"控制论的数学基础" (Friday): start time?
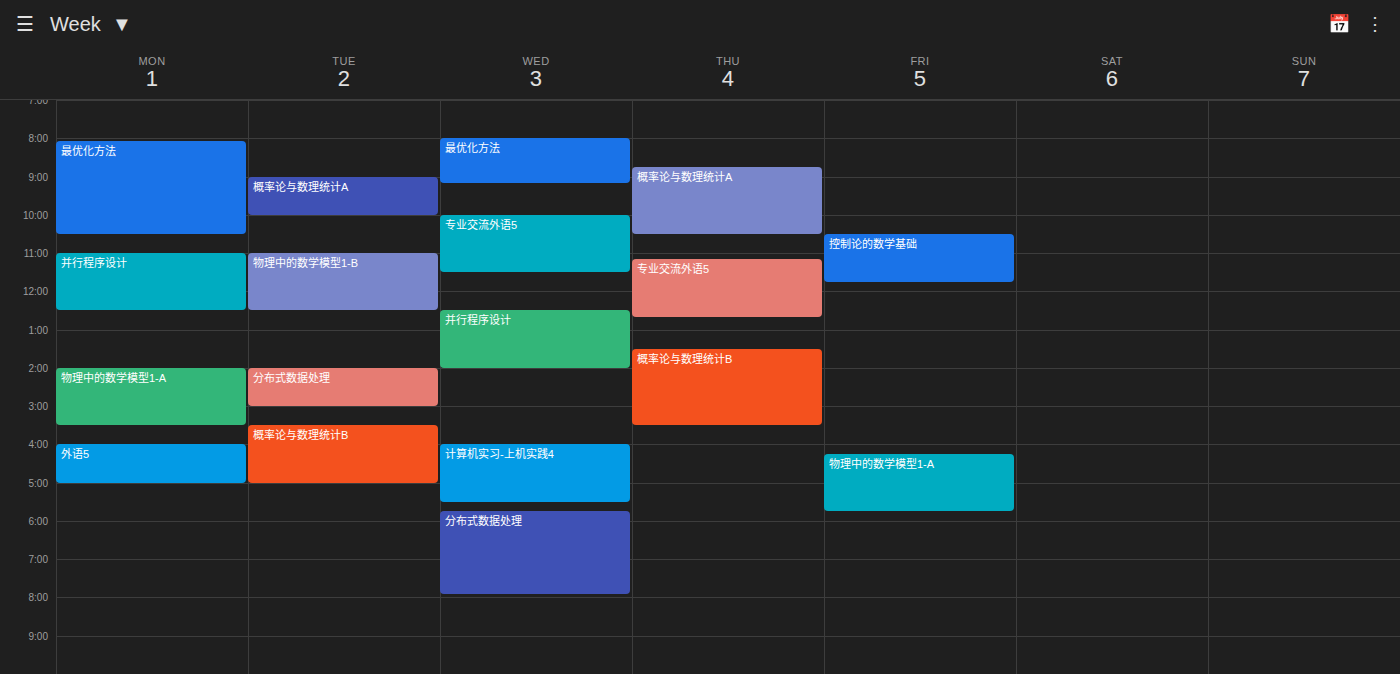
10:30 AM